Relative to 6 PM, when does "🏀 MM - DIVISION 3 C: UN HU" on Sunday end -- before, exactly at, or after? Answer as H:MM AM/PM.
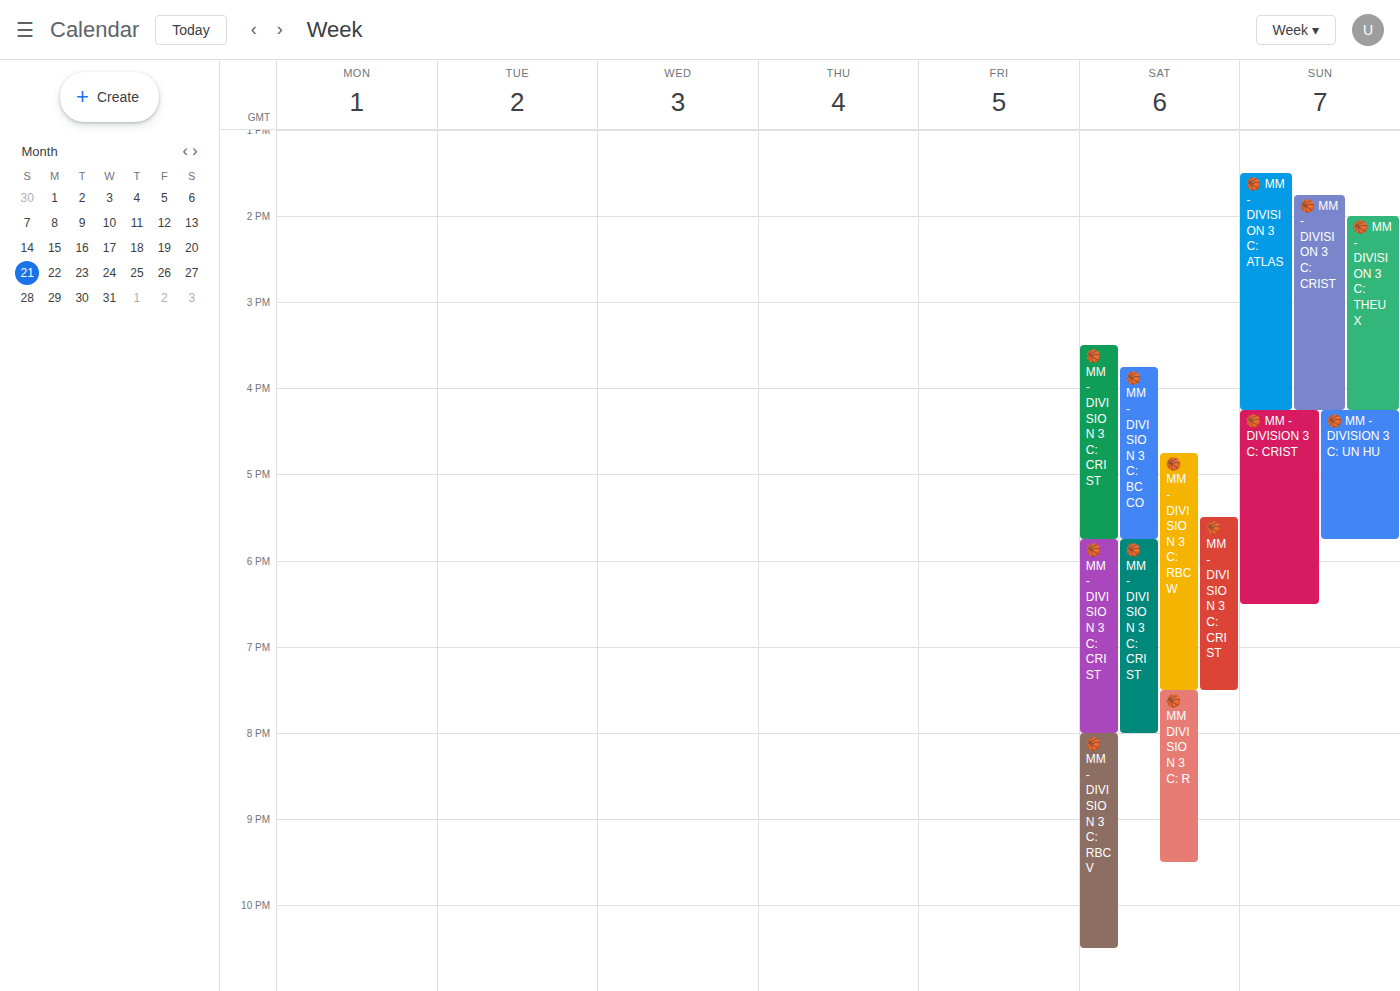
5:45 PM -- before 6 PM, 15 minutes above the 6 PM line.